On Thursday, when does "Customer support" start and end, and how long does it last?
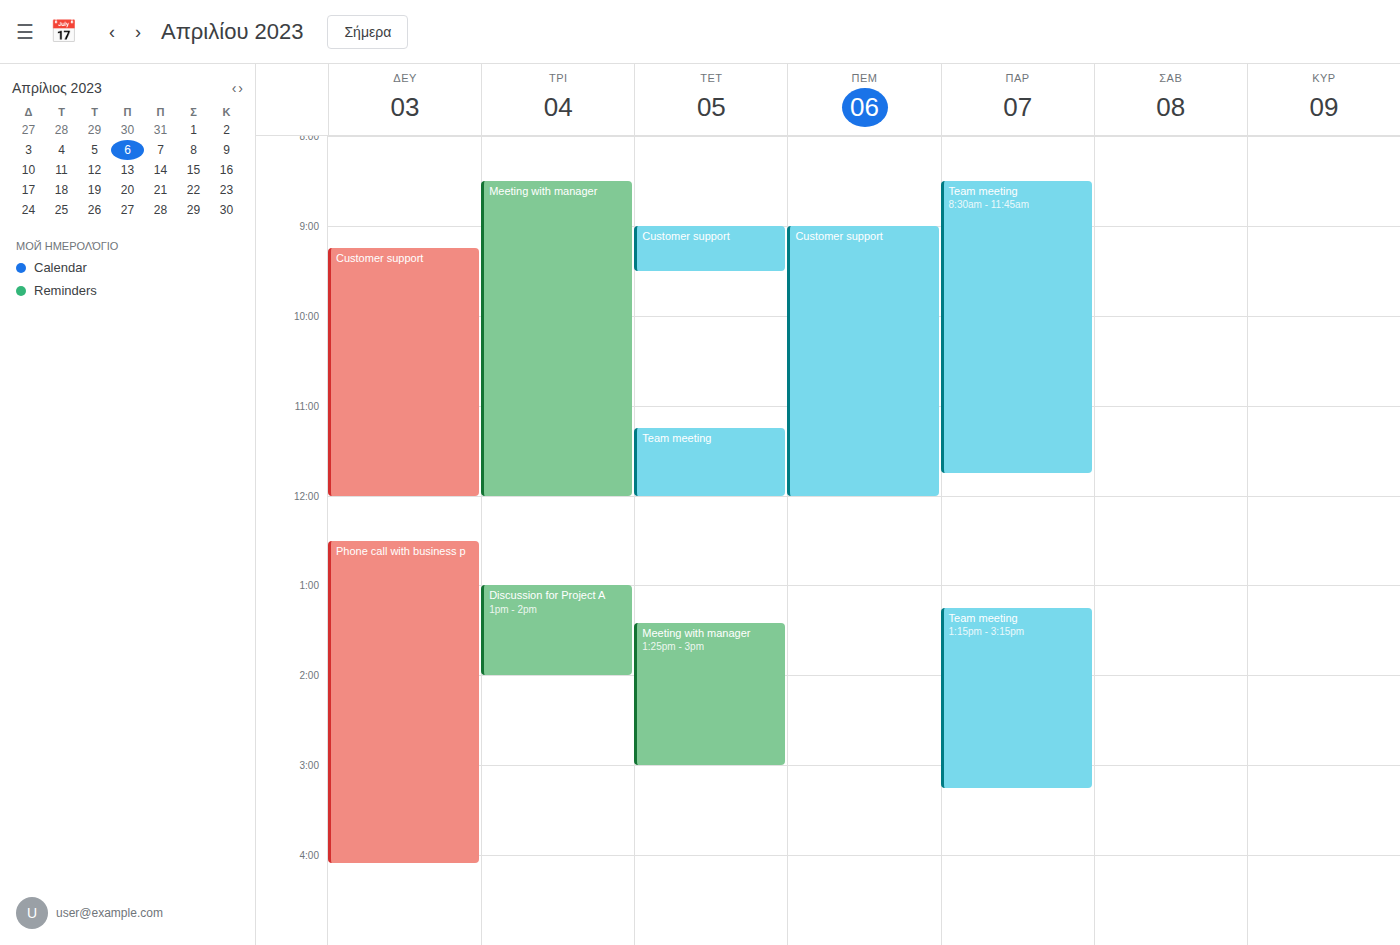
9:00 AM to 12:00 PM, 3 hours